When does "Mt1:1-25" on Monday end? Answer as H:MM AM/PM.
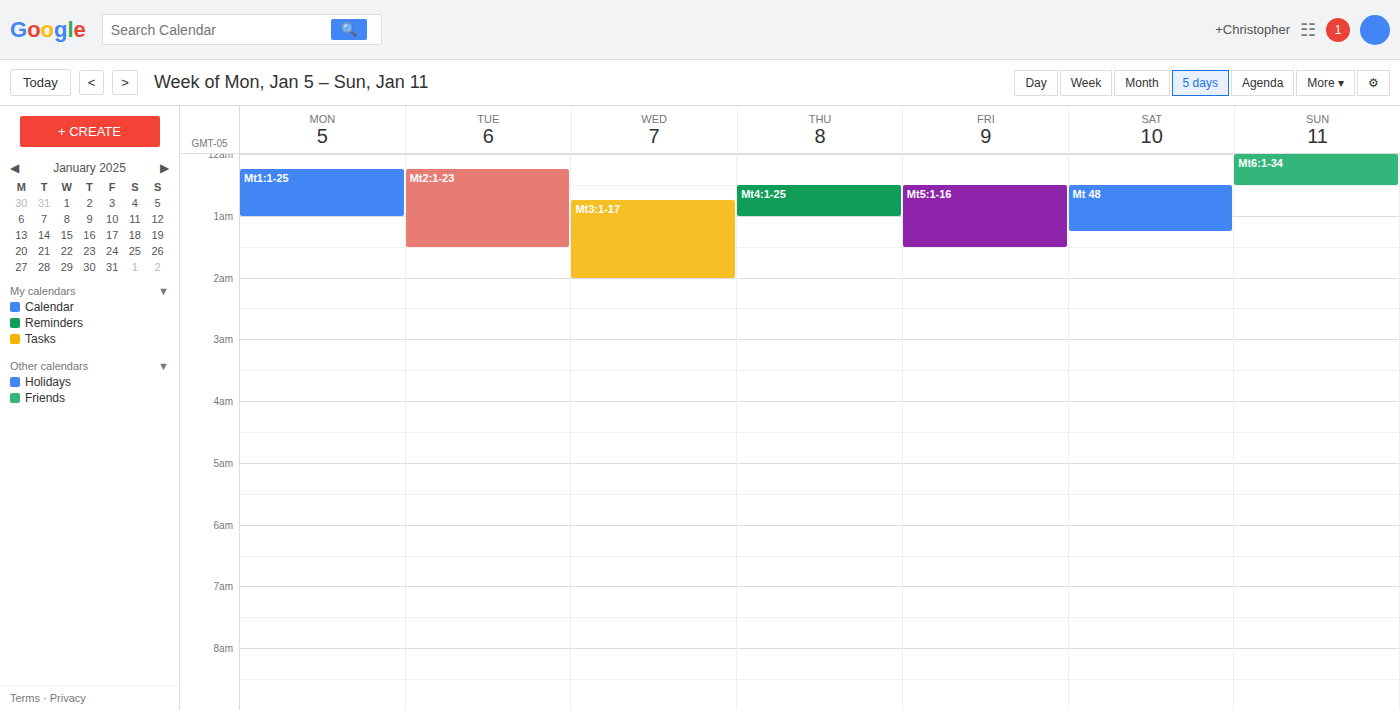
1:00 AM